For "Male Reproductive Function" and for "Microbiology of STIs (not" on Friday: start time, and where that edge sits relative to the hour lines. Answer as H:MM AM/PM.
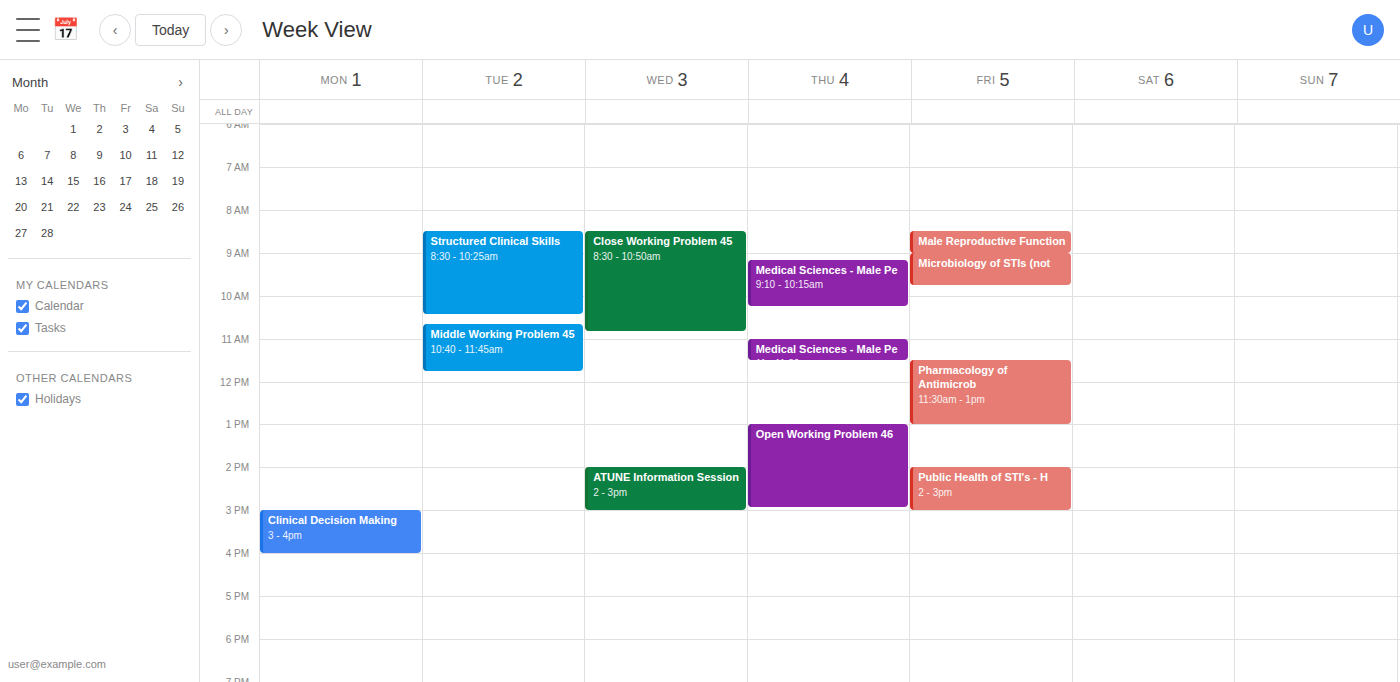
"Male Reproductive Function": 8:30 AM, halfway between the 8 AM and 9 AM lines. "Microbiology of STIs (not": 9:00 AM, exactly on the 9 AM line.